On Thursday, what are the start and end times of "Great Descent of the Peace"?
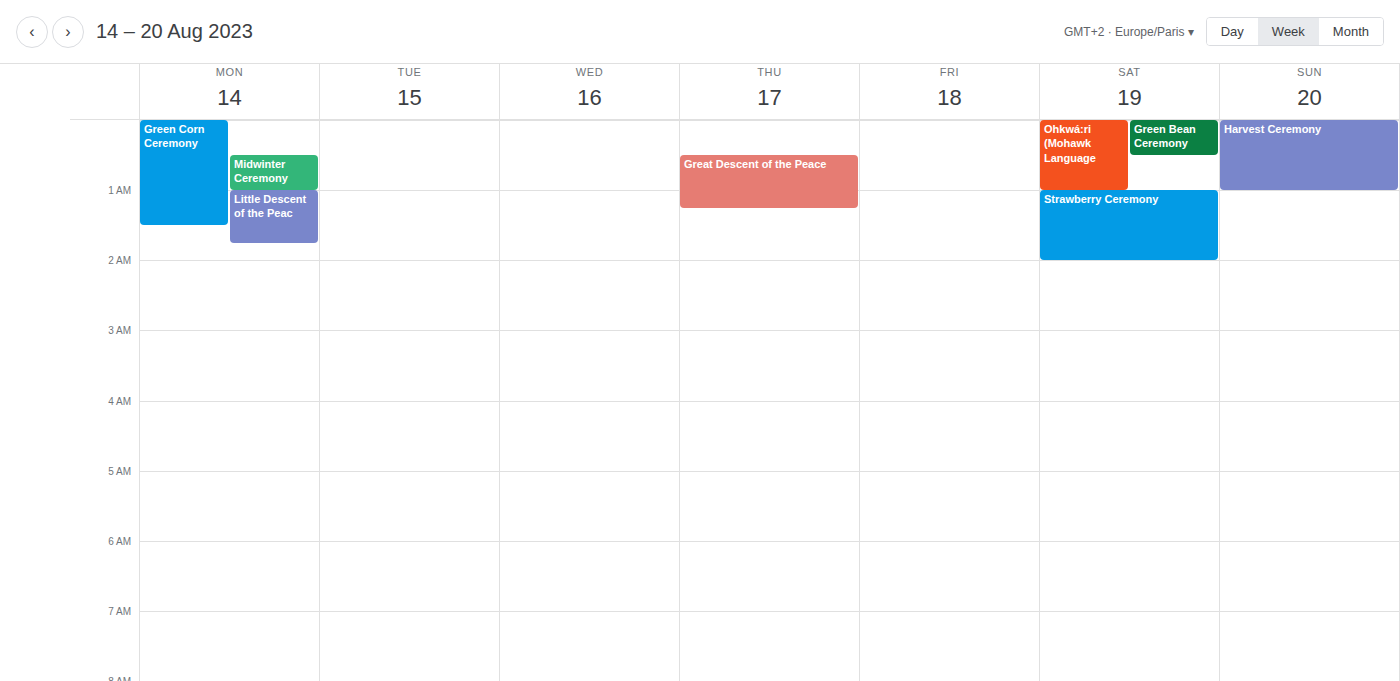
12:30 AM to 1:15 AM